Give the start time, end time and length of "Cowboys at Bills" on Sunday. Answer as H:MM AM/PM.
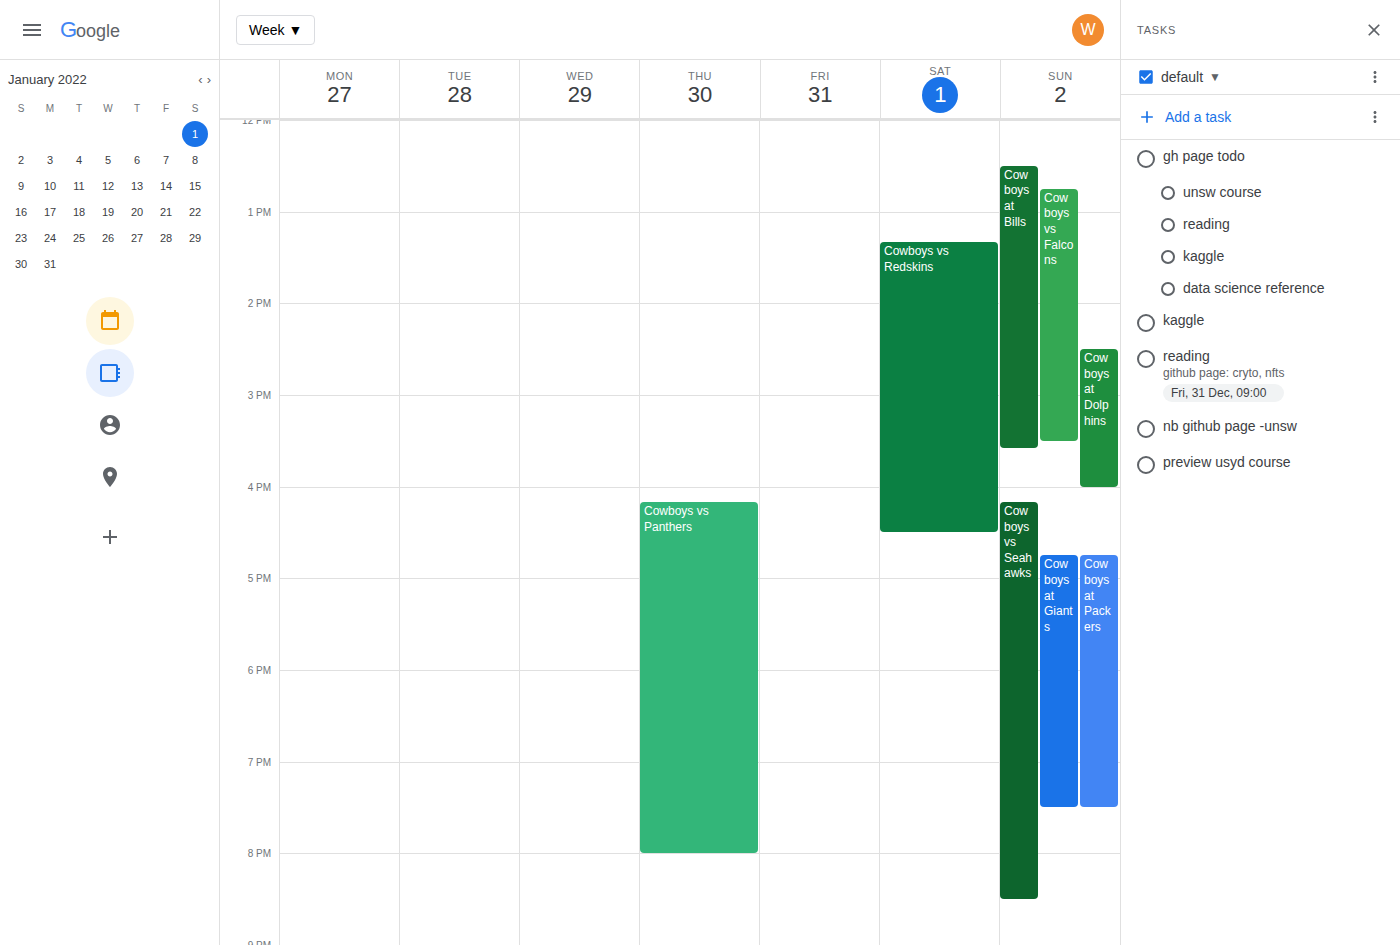
12:30 PM to 3:35 PM, 3 hours 5 minutes